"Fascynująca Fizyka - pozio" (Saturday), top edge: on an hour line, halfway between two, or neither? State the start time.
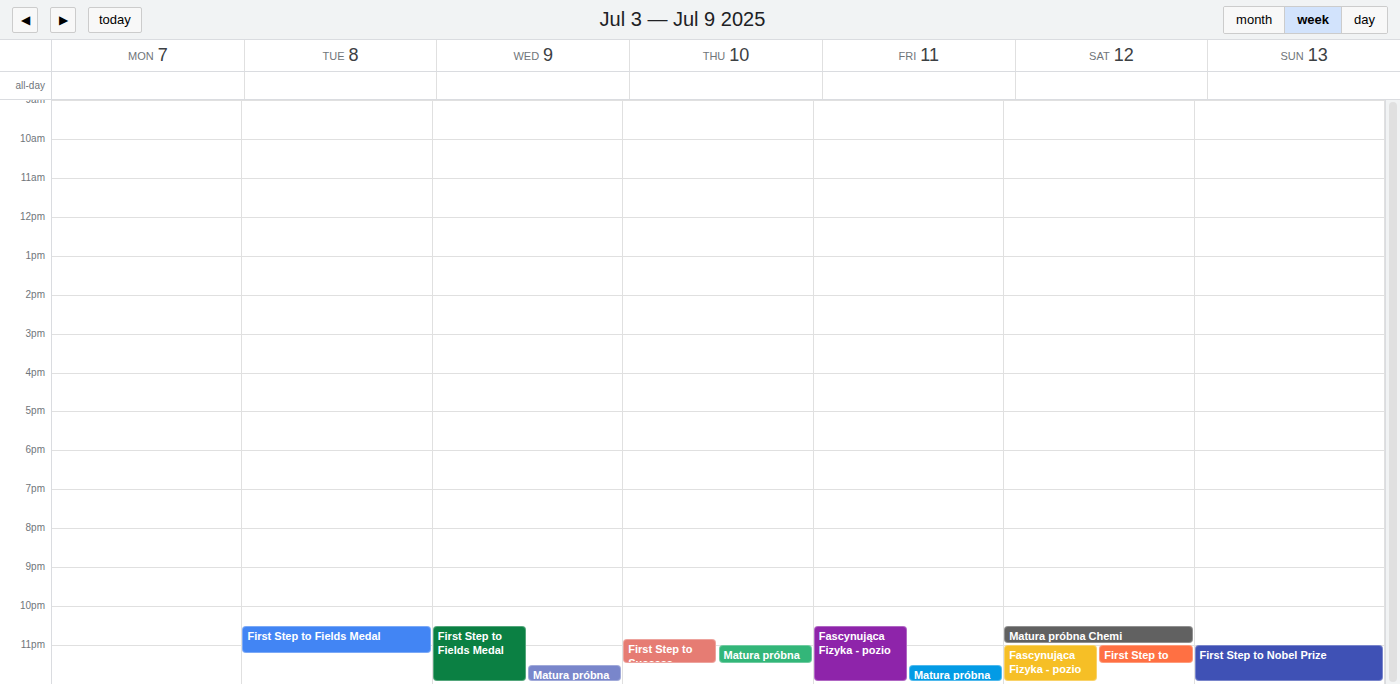
11:00 PM -- exactly on the 11 PM line.